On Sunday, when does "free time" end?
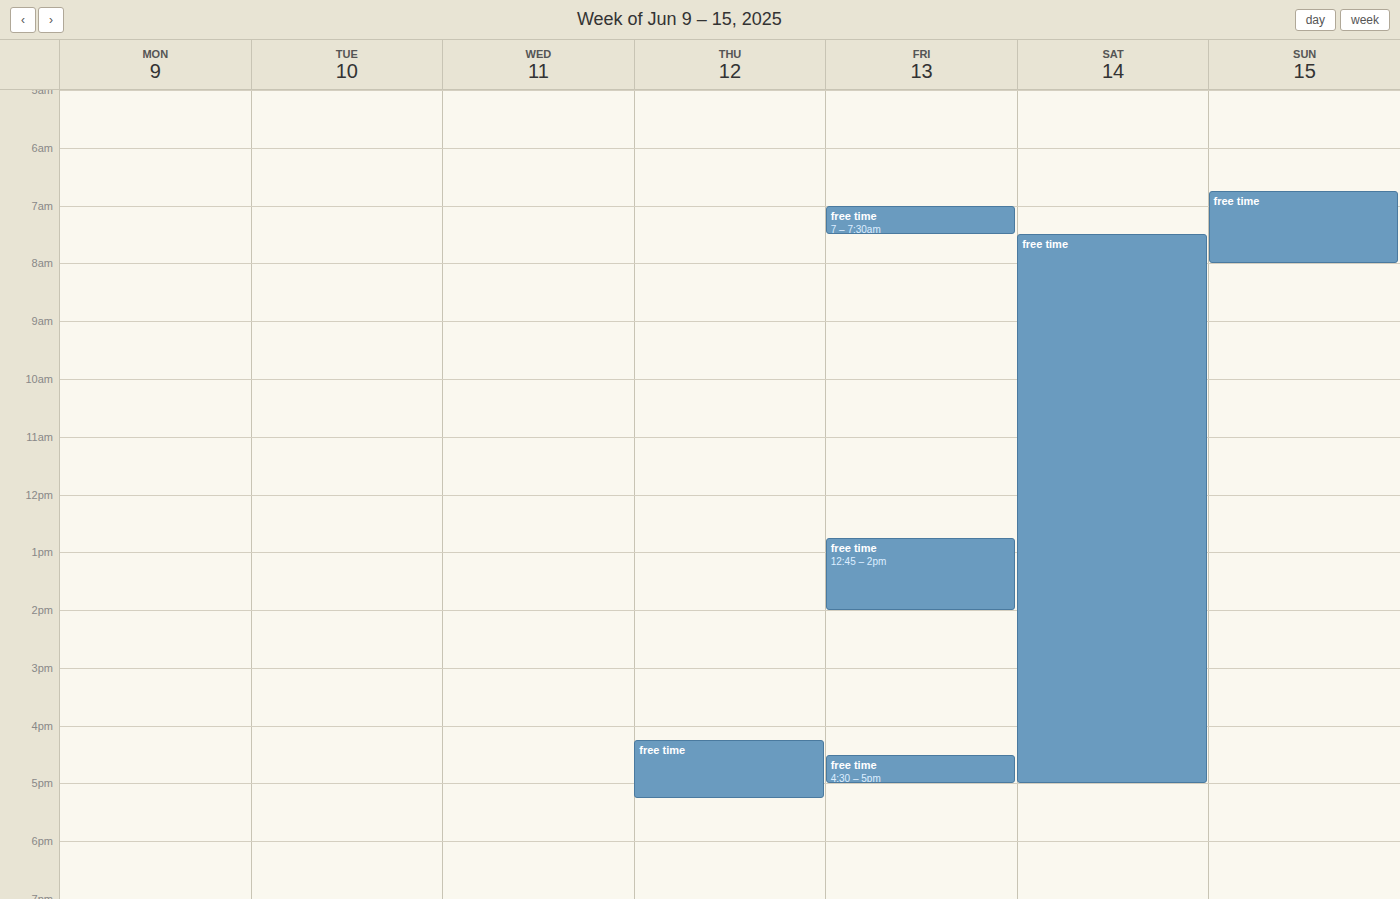
8:00 AM